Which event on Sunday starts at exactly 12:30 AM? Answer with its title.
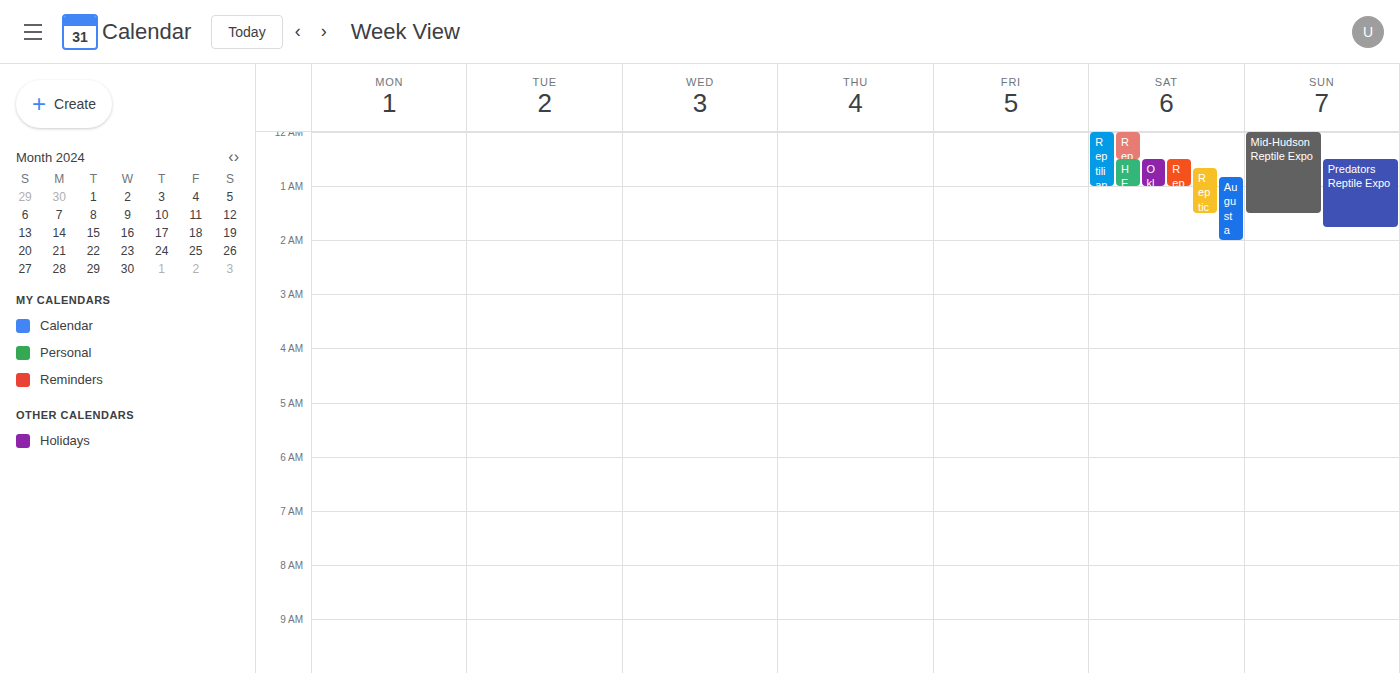
"Predators Reptile Expo"